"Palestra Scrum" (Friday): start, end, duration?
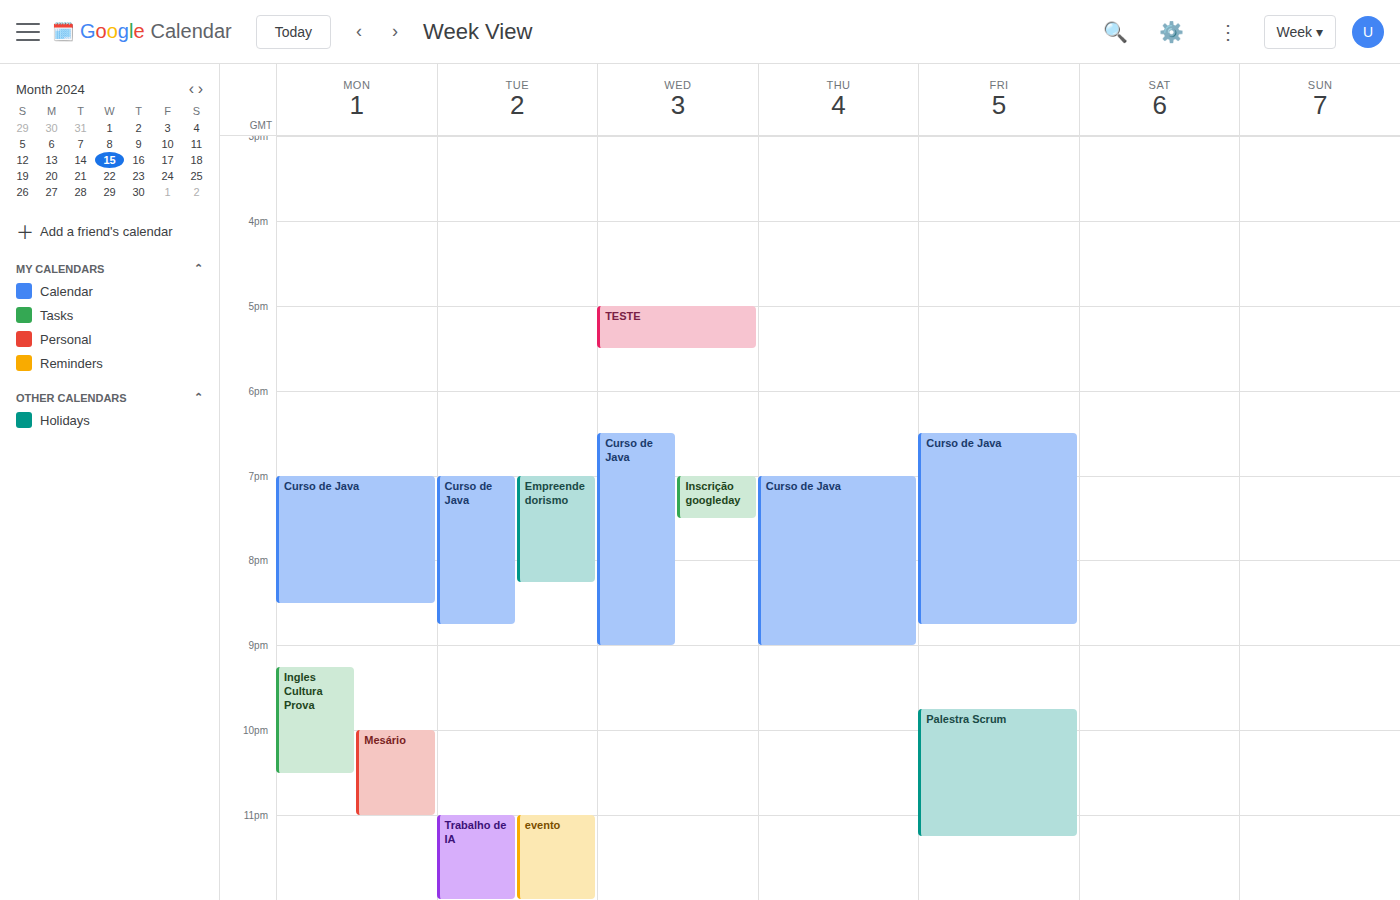
9:45 PM to 11:15 PM, 1 hour 30 minutes